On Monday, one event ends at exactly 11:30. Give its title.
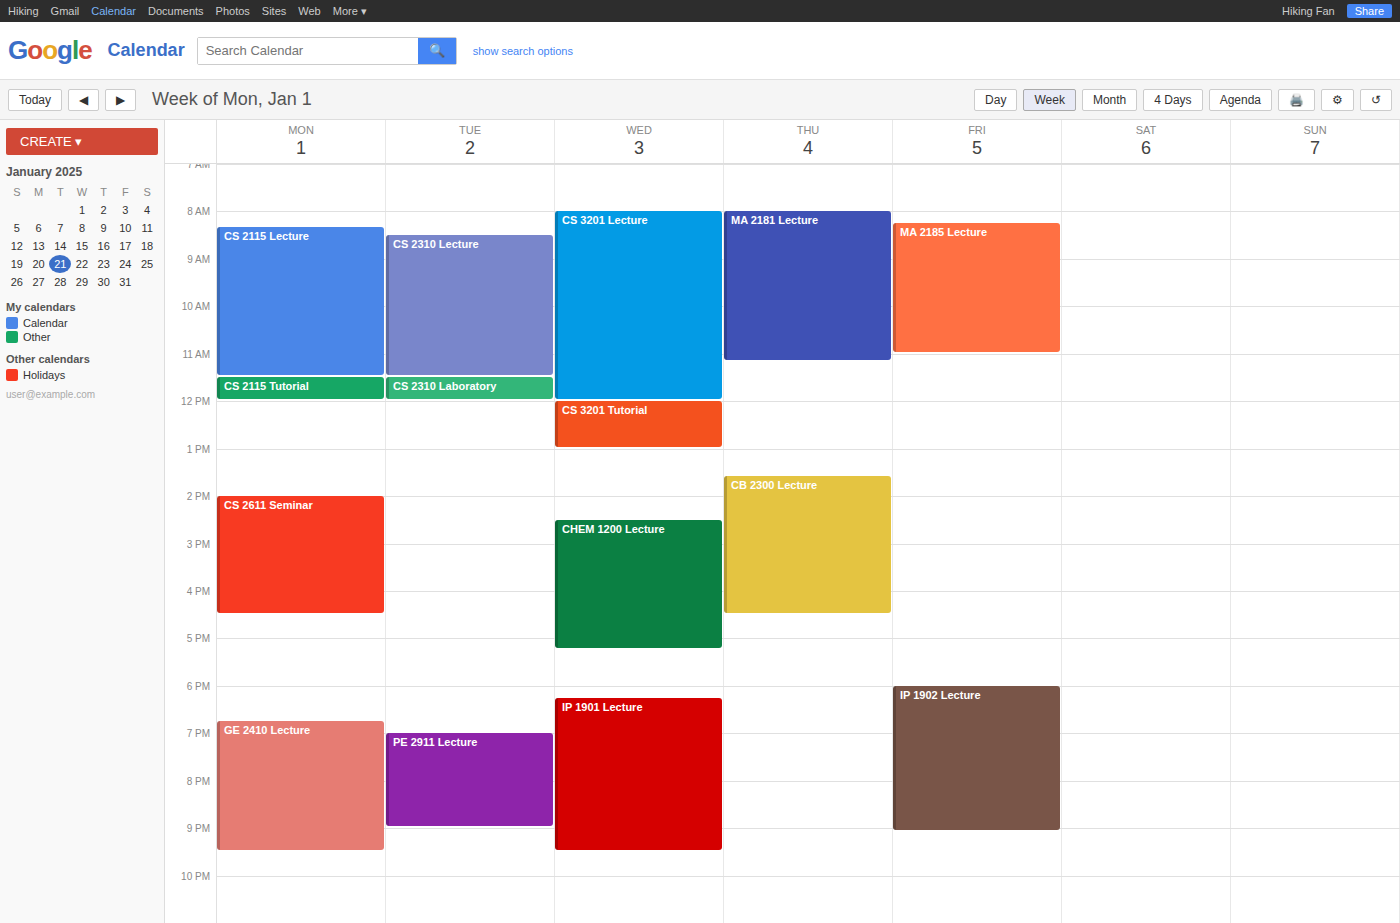
"CS 2115 Lecture"